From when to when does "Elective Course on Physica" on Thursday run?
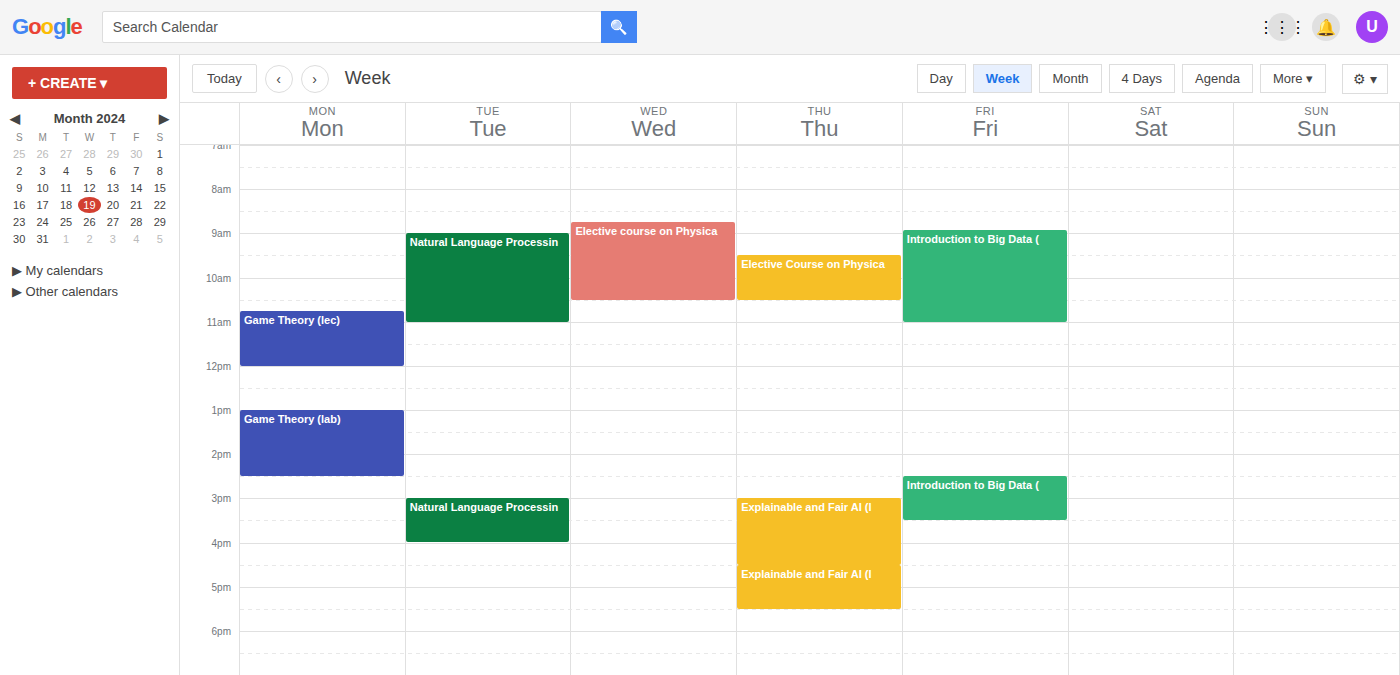
9:30 AM to 10:30 AM